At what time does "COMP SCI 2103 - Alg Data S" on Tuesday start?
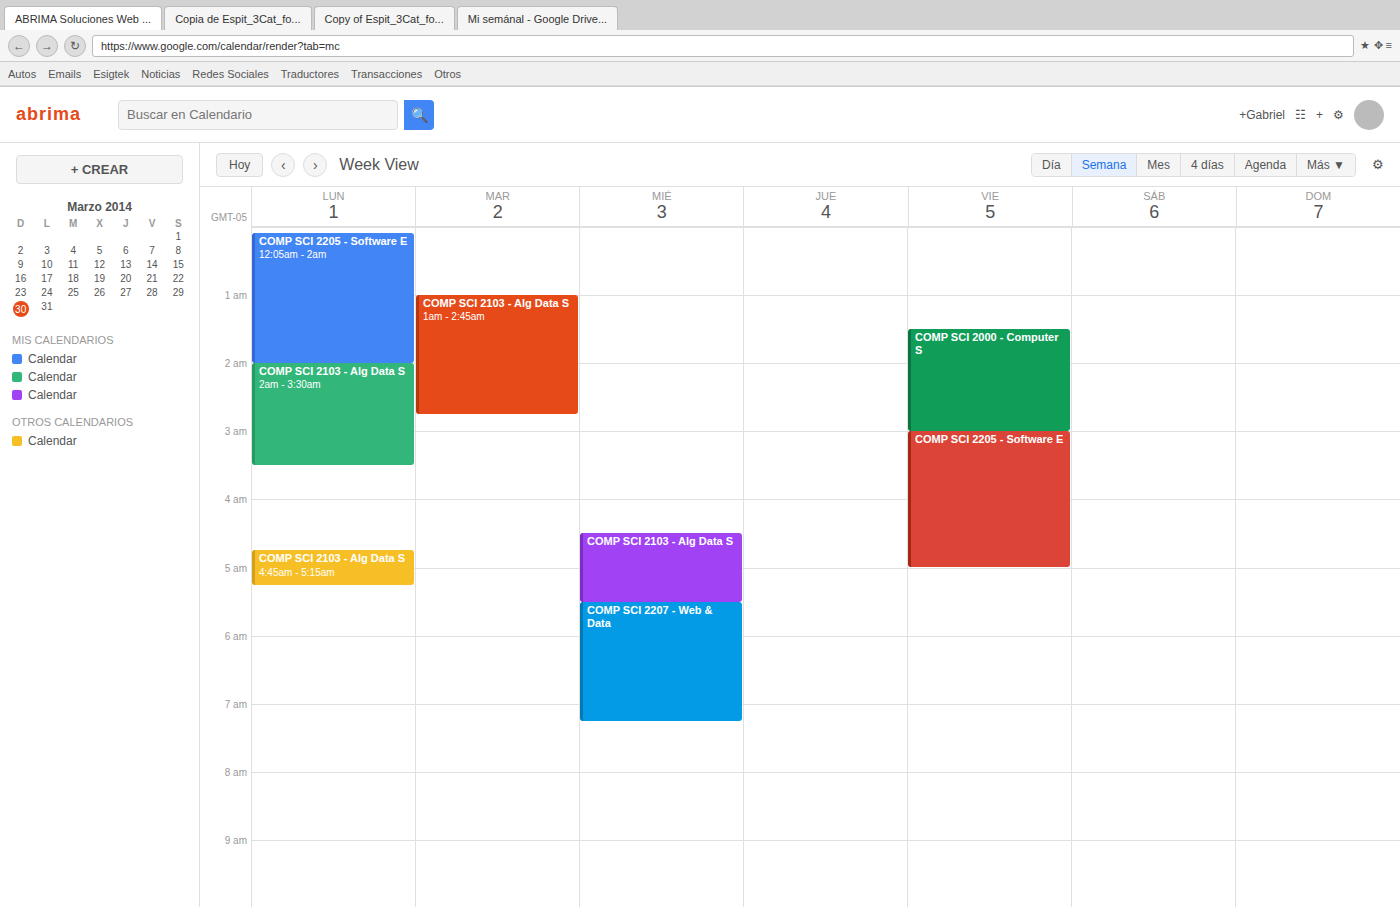
1:00 AM